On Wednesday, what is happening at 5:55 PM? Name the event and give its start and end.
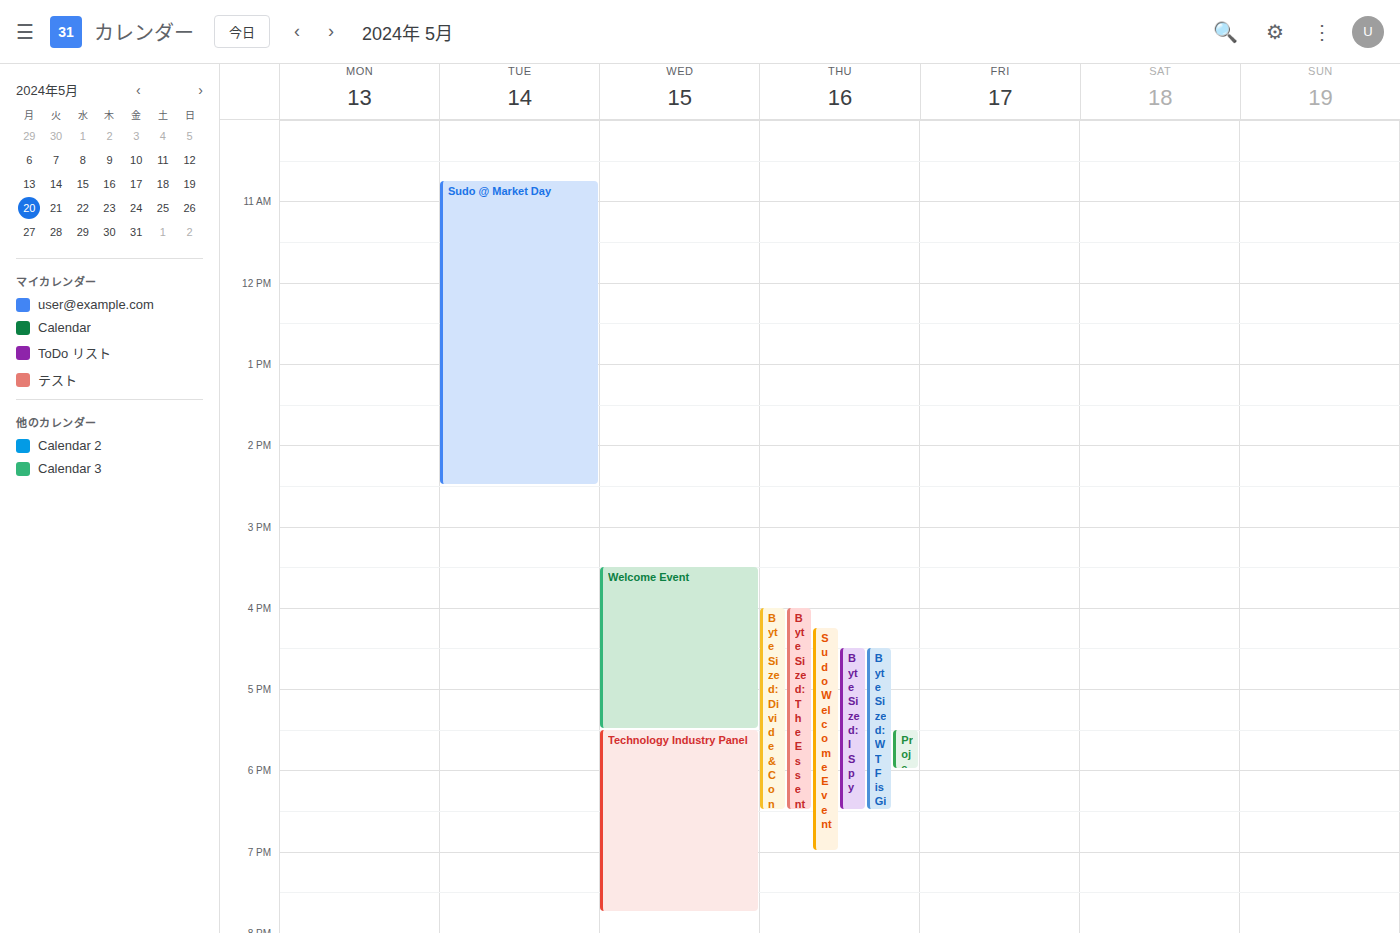
"Technology Industry Panel", 5:30 PM to 7:45 PM